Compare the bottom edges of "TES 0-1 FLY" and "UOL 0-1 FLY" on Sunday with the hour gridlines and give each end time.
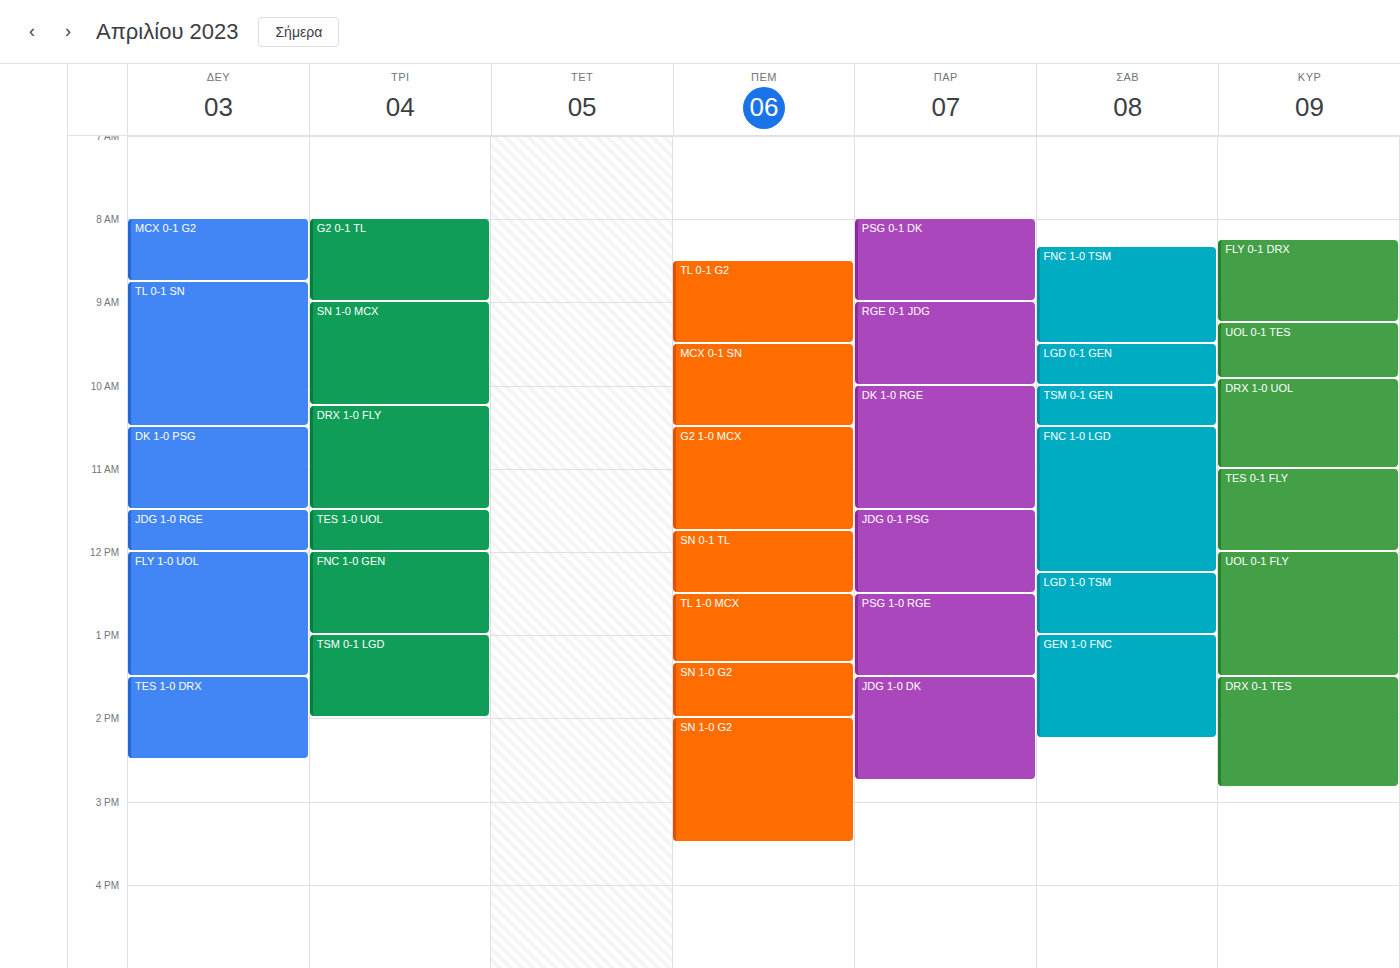
"TES 0-1 FLY": 12:00 PM, exactly on the 12 PM line. "UOL 0-1 FLY": 1:30 PM, halfway between the 1 PM and 2 PM lines.